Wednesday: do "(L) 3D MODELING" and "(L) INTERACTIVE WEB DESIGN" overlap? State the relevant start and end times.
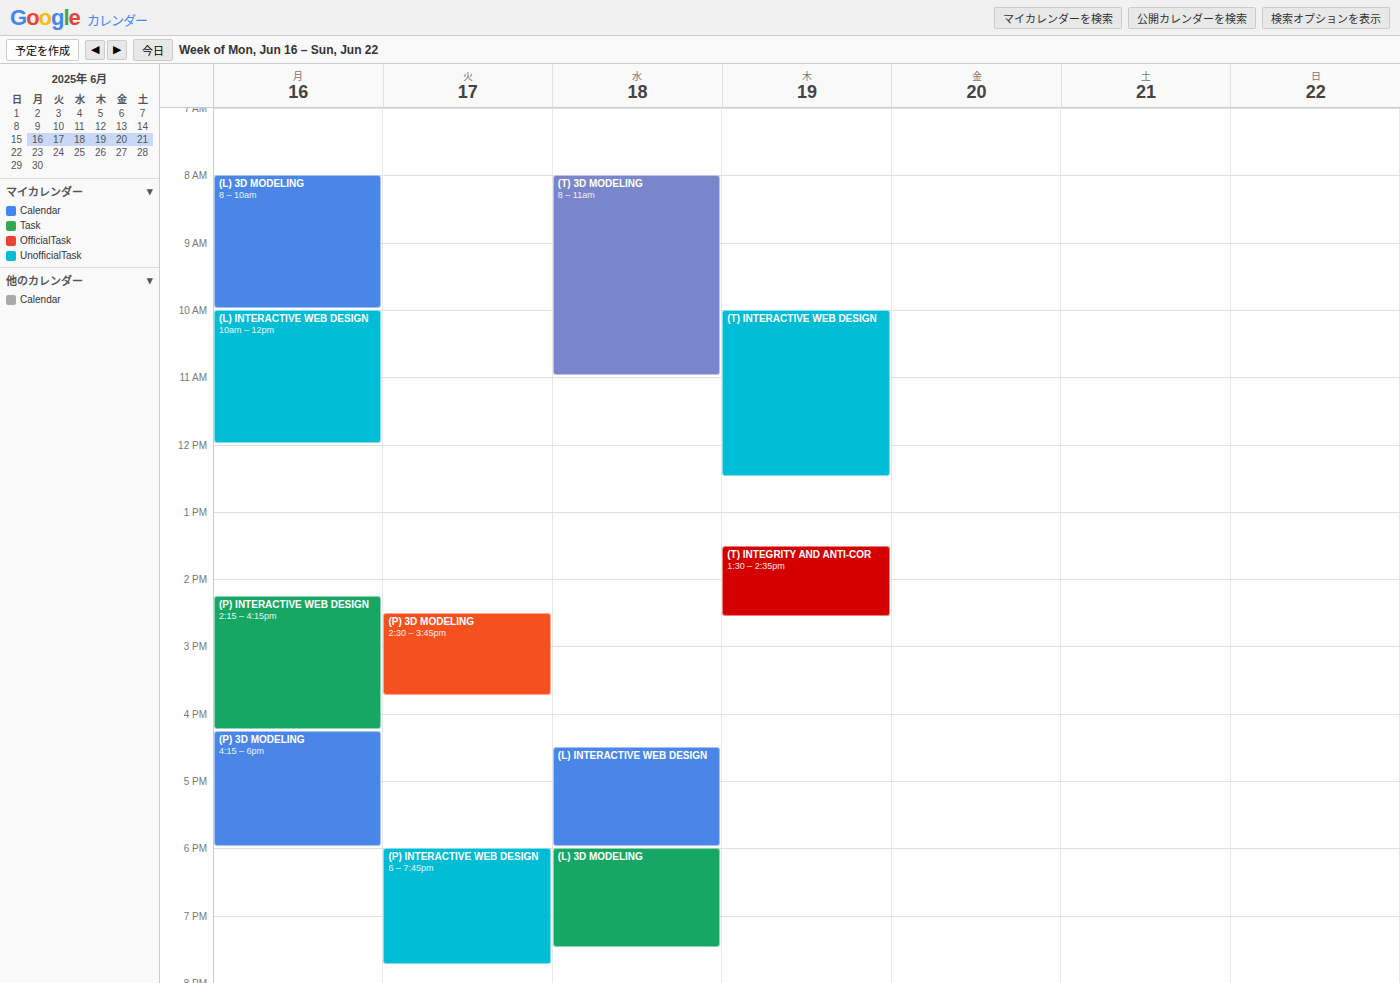
"(L) INTERACTIVE WEB DESIGN" ends at 6:00 PM, exactly when "(L) 3D MODELING" starts -- they touch but do not overlap.